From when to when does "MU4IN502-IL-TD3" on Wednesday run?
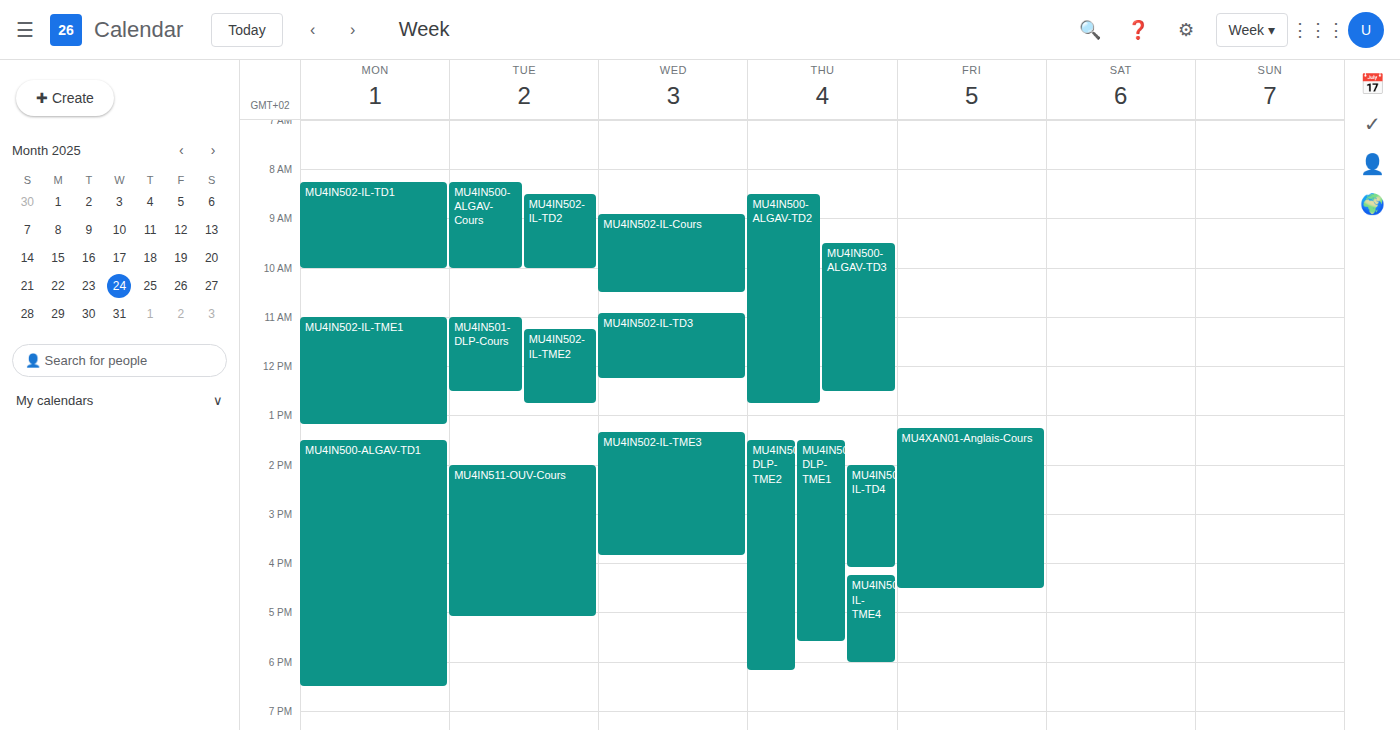
10:55 AM to 12:15 PM